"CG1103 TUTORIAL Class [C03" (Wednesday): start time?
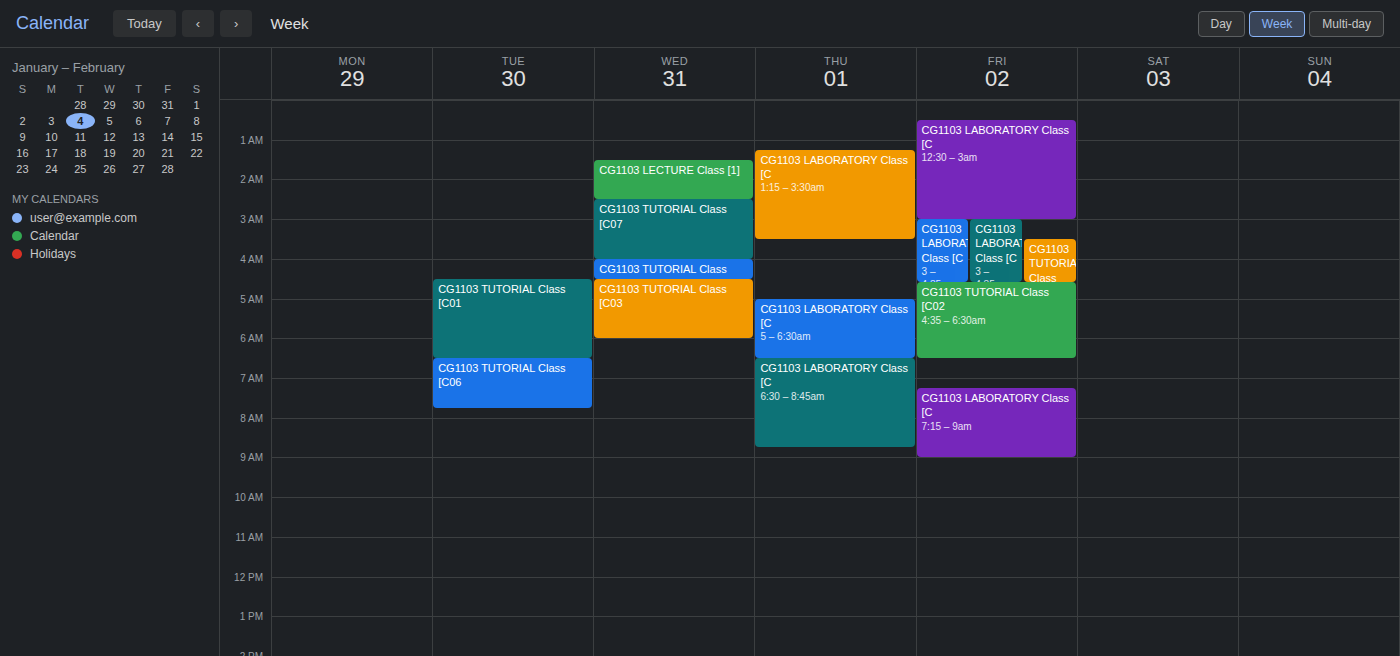
4:30 AM